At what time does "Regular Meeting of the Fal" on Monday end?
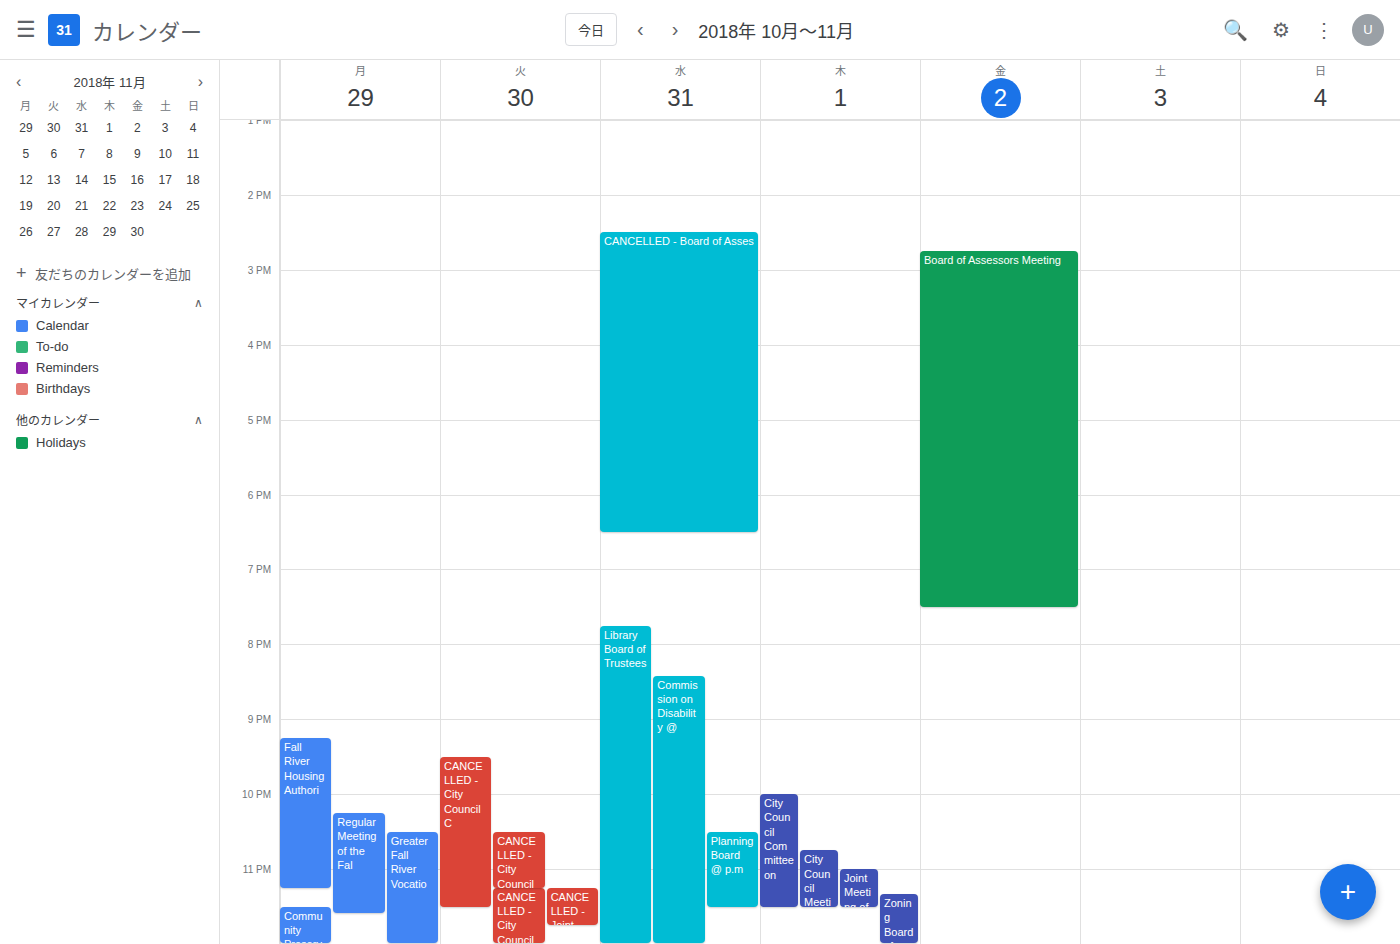
11:35 PM